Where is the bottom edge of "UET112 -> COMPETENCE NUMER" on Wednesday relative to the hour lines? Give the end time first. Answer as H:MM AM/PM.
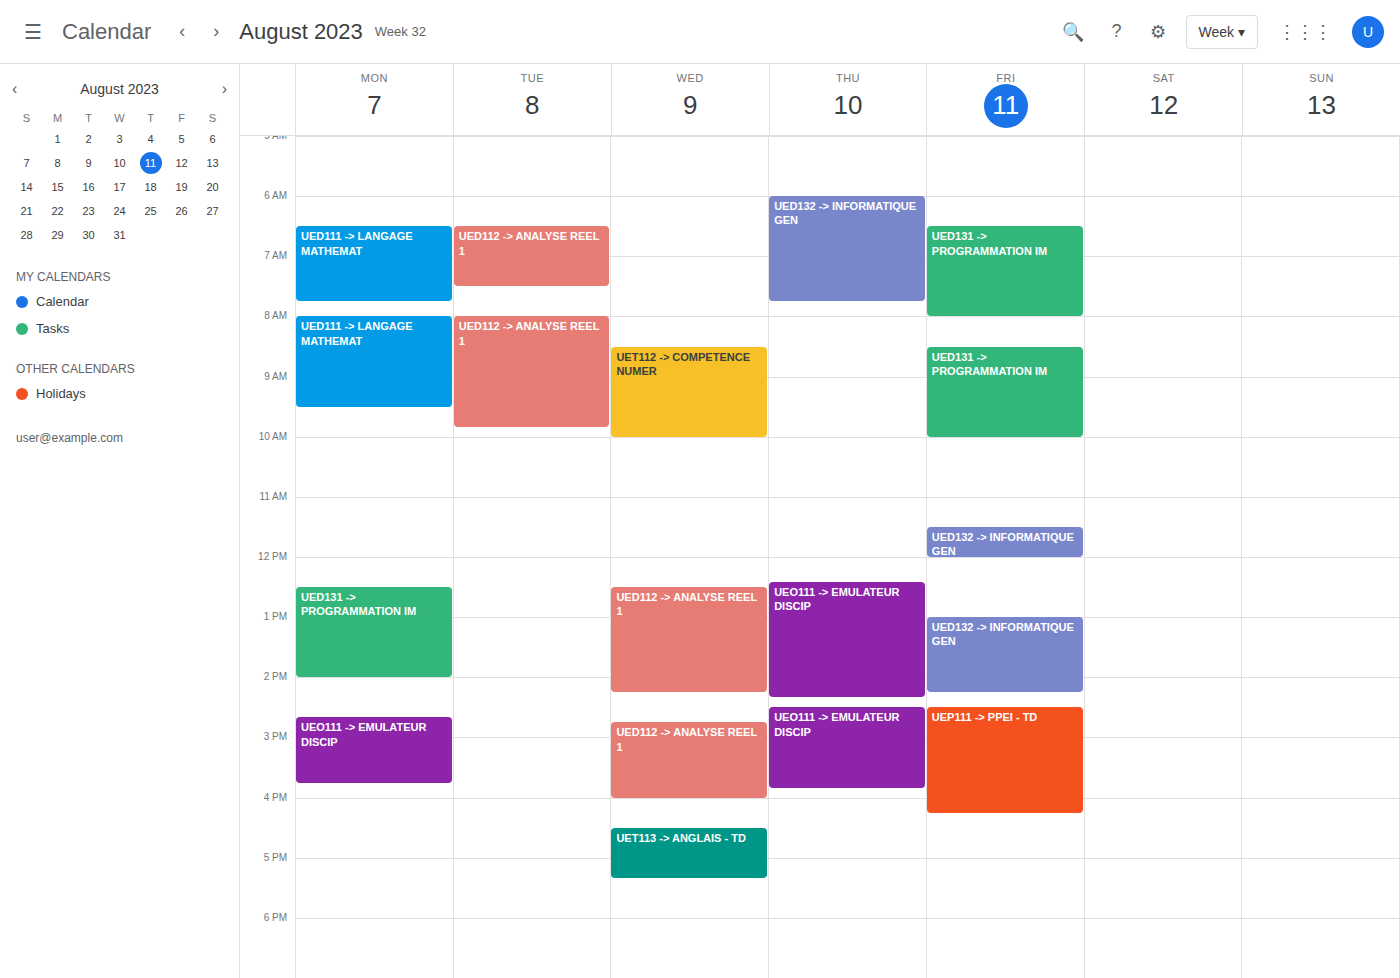
10:00 AM -- exactly on the 10 AM line.